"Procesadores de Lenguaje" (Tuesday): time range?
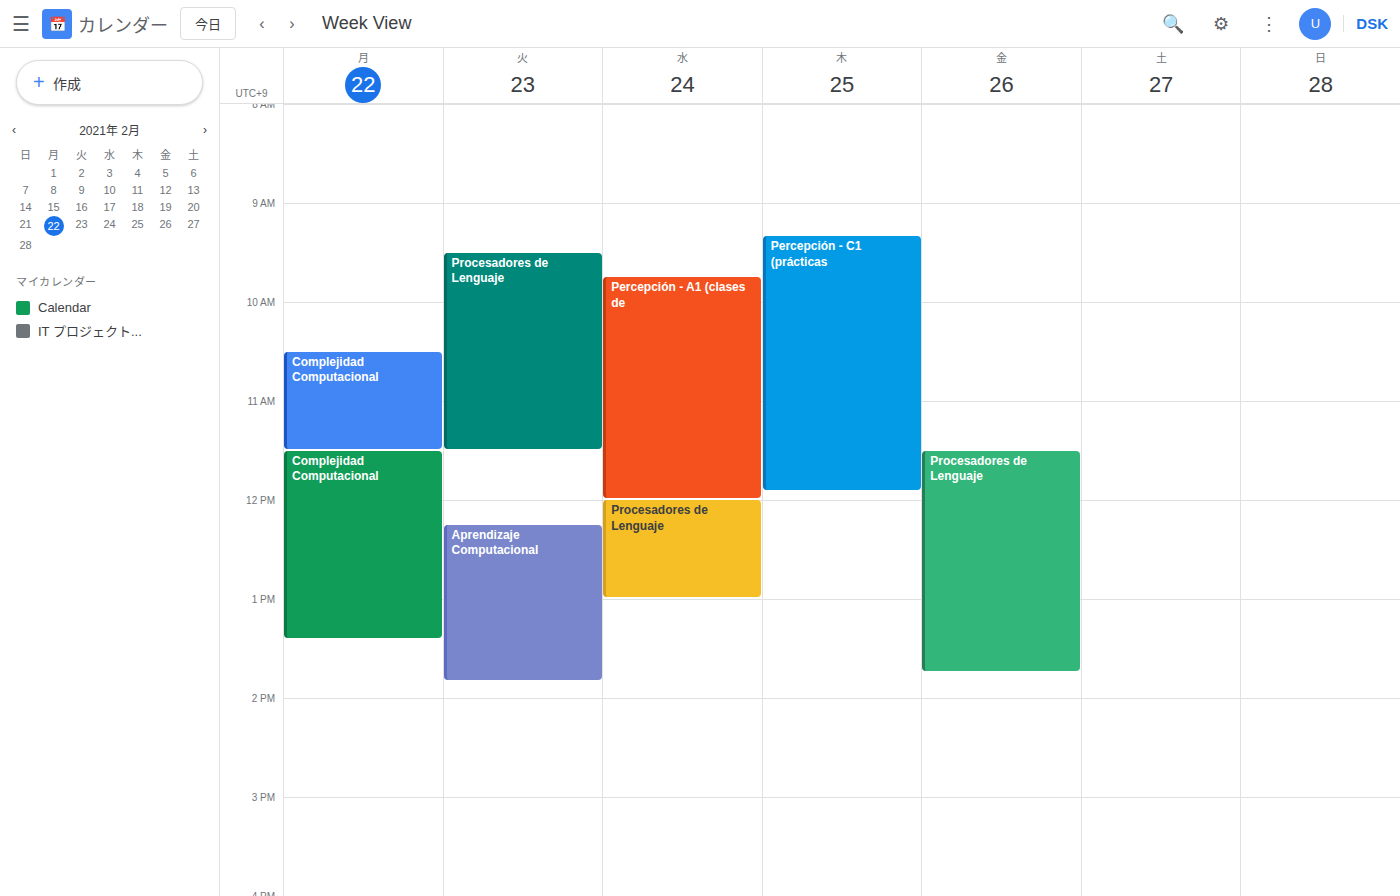
9:30 AM to 11:30 AM